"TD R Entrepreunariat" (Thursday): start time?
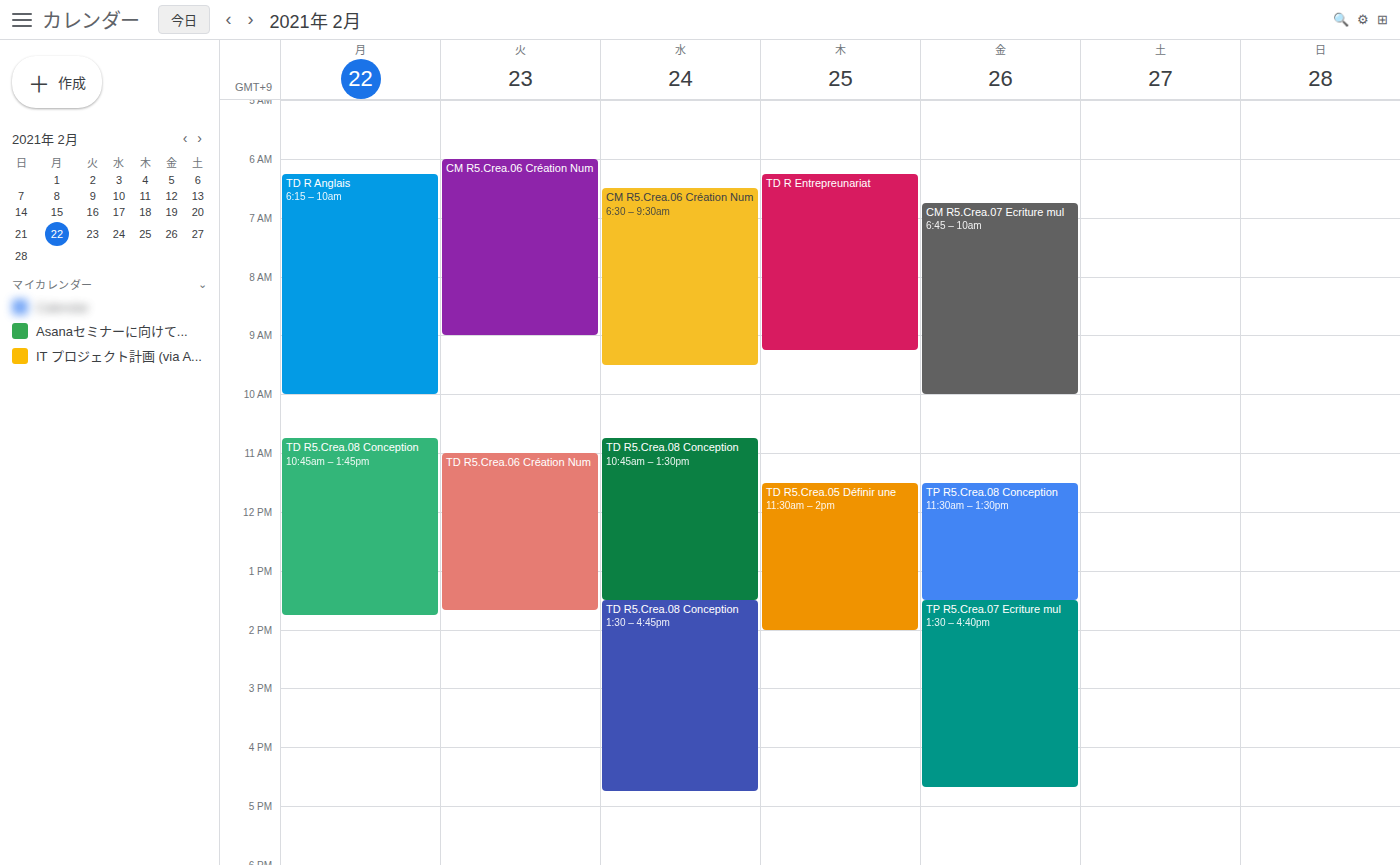
06:15